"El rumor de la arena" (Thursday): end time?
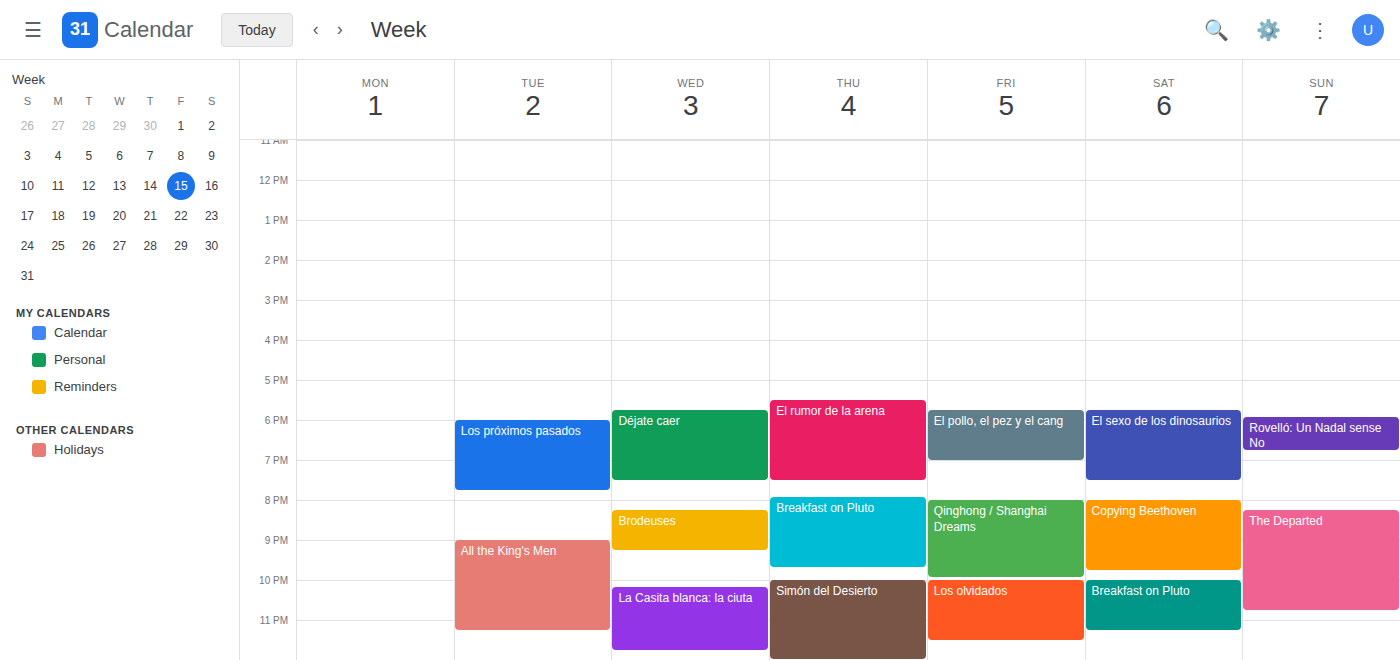
7:30 PM